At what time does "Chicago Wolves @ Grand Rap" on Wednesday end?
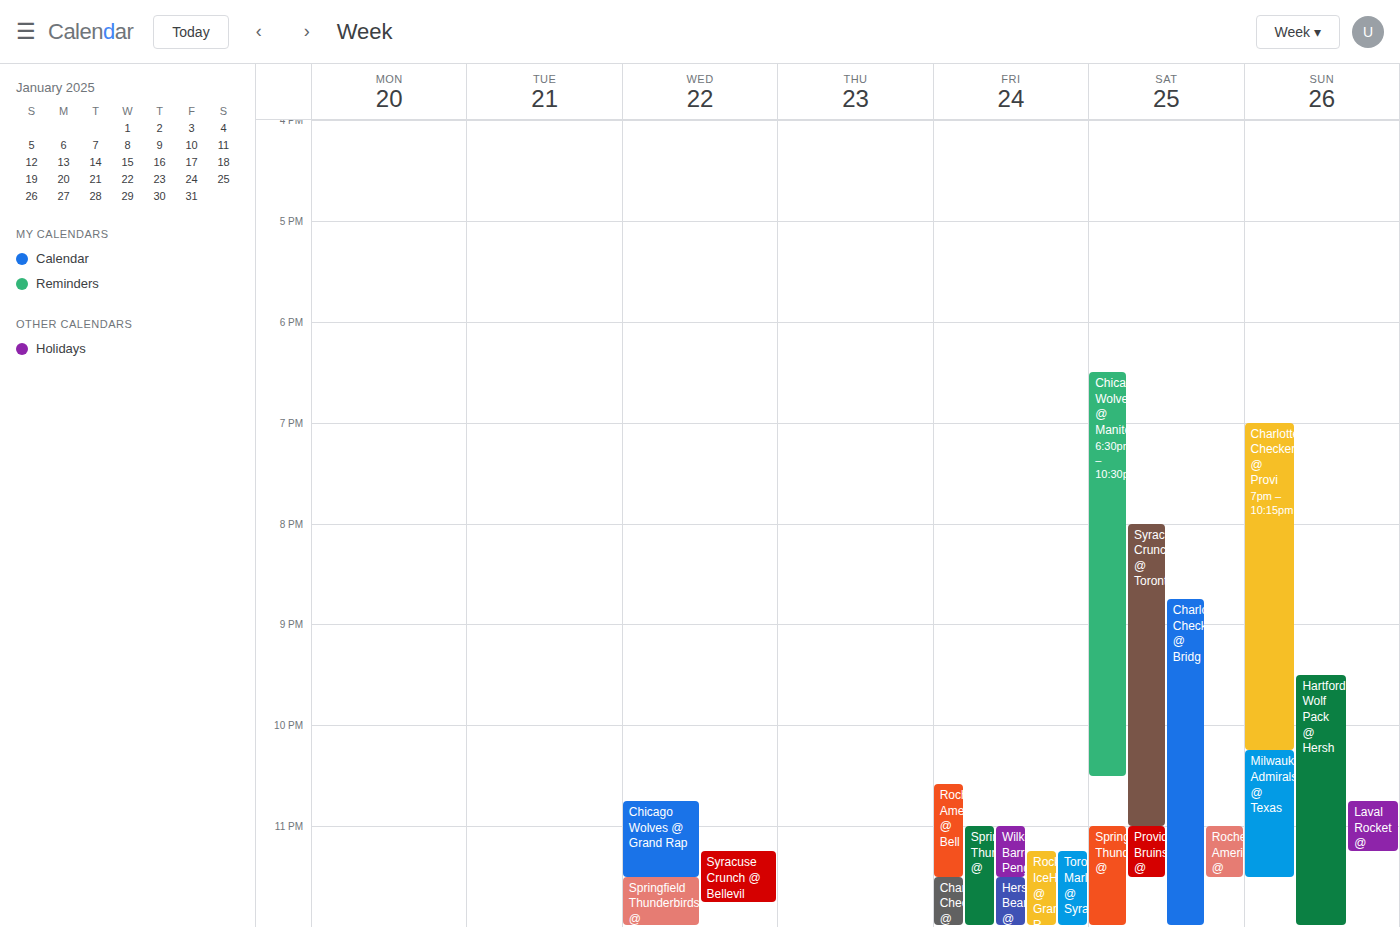
11:30 PM